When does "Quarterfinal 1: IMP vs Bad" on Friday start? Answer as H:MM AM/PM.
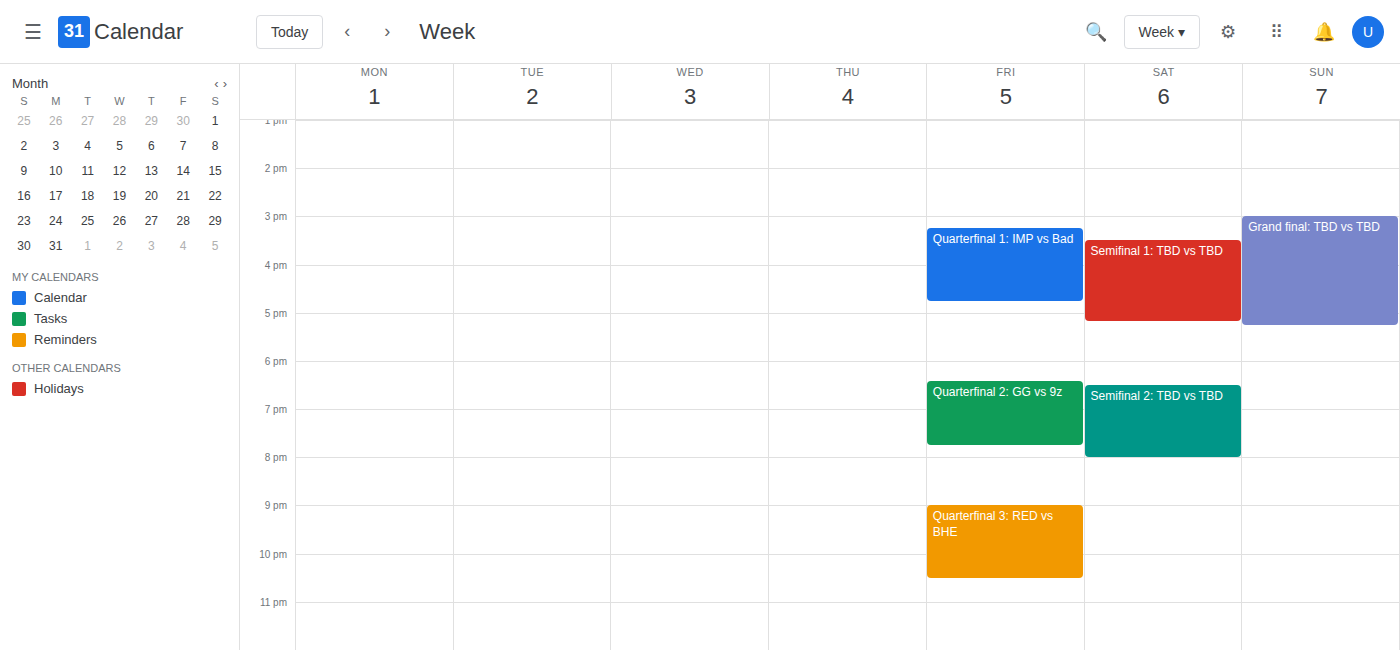
3:15 PM